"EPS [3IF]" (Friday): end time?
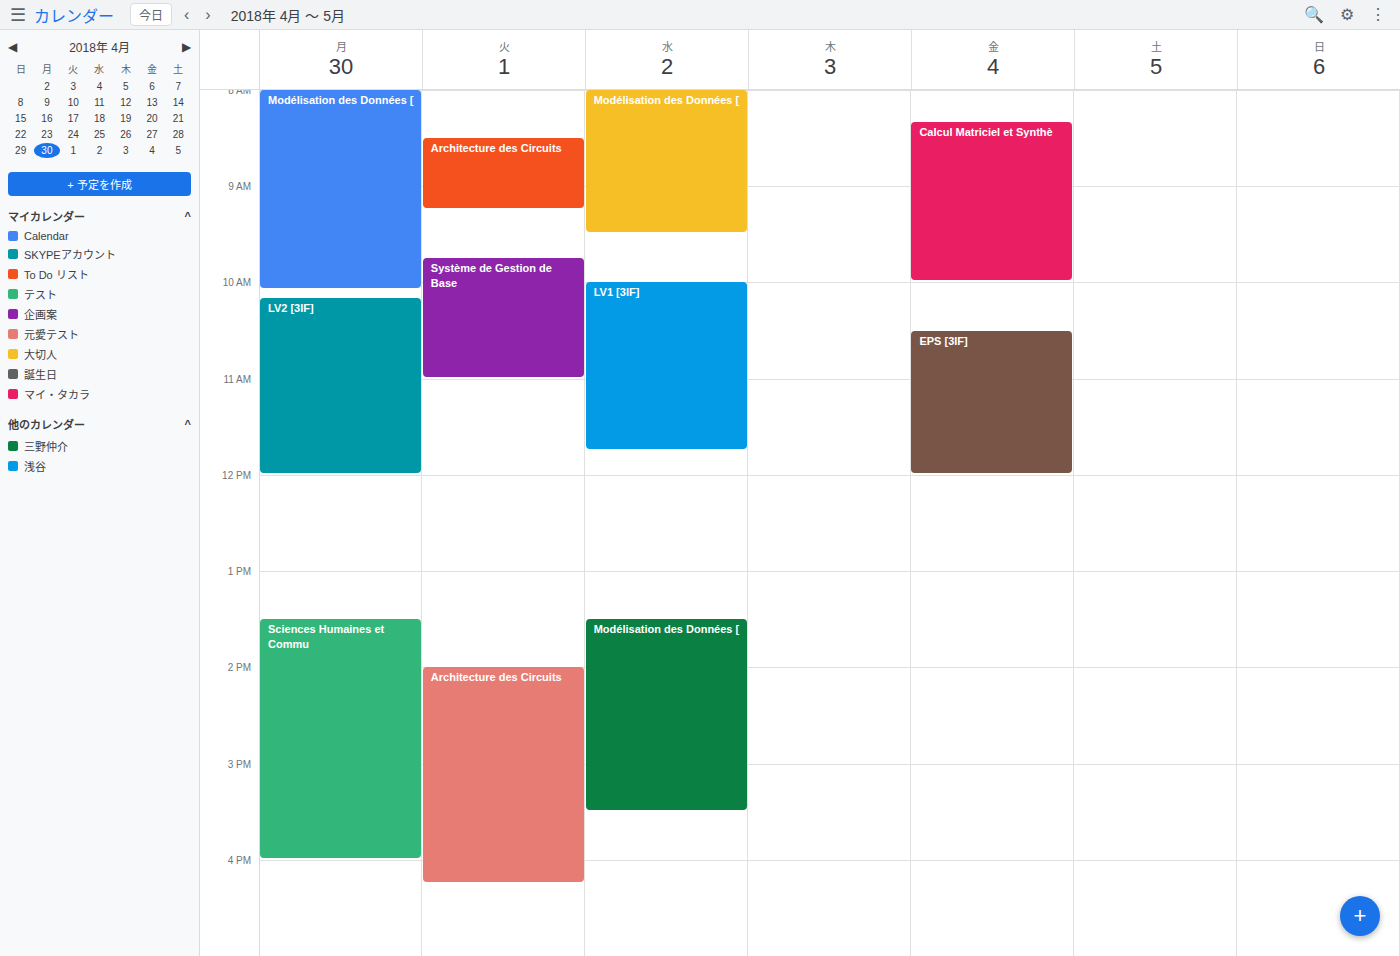
12:00 PM